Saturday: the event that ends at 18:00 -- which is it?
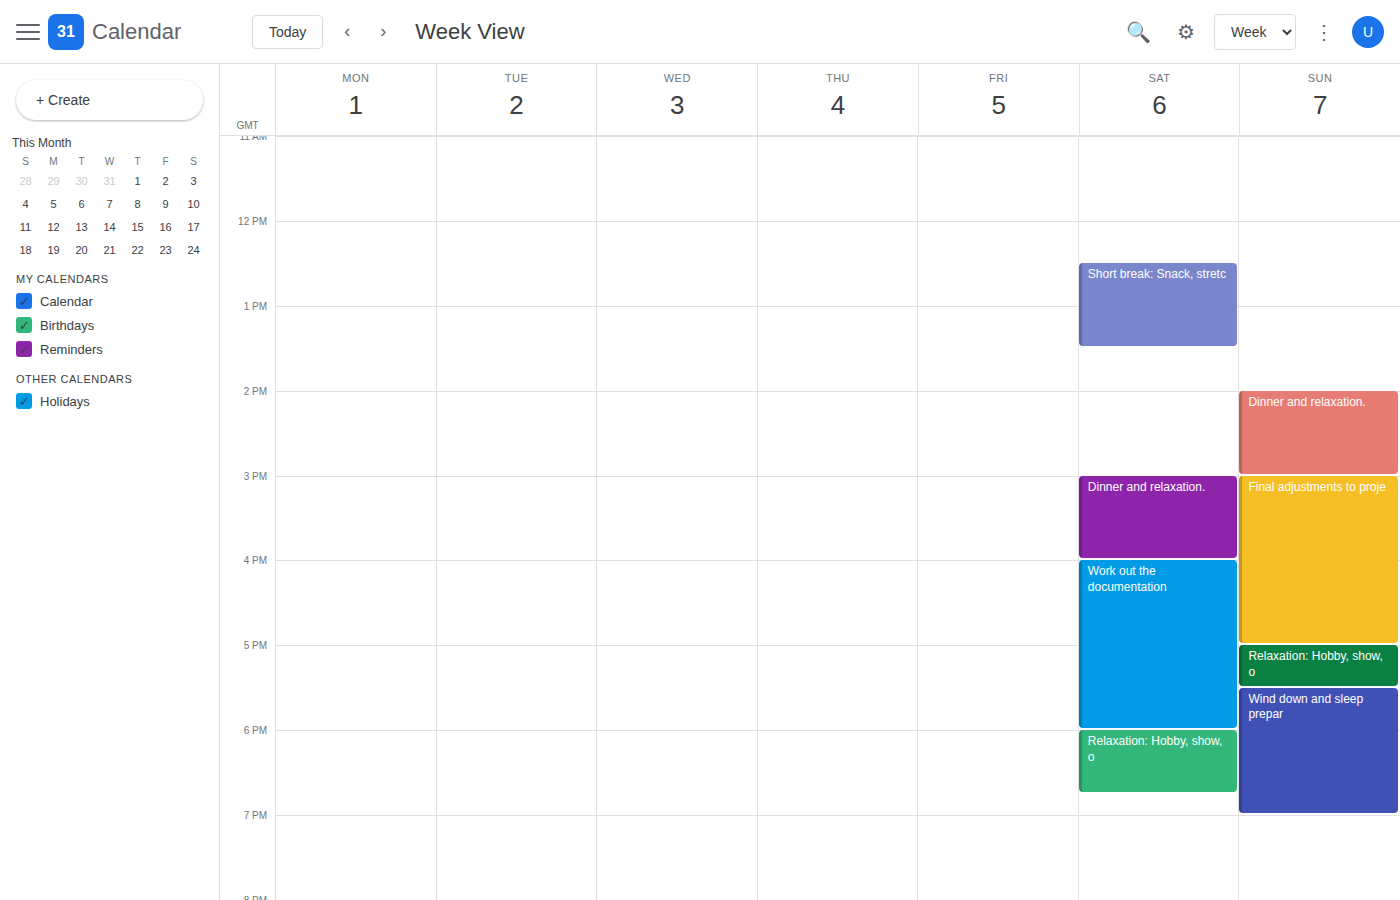
"Work out the documentation"